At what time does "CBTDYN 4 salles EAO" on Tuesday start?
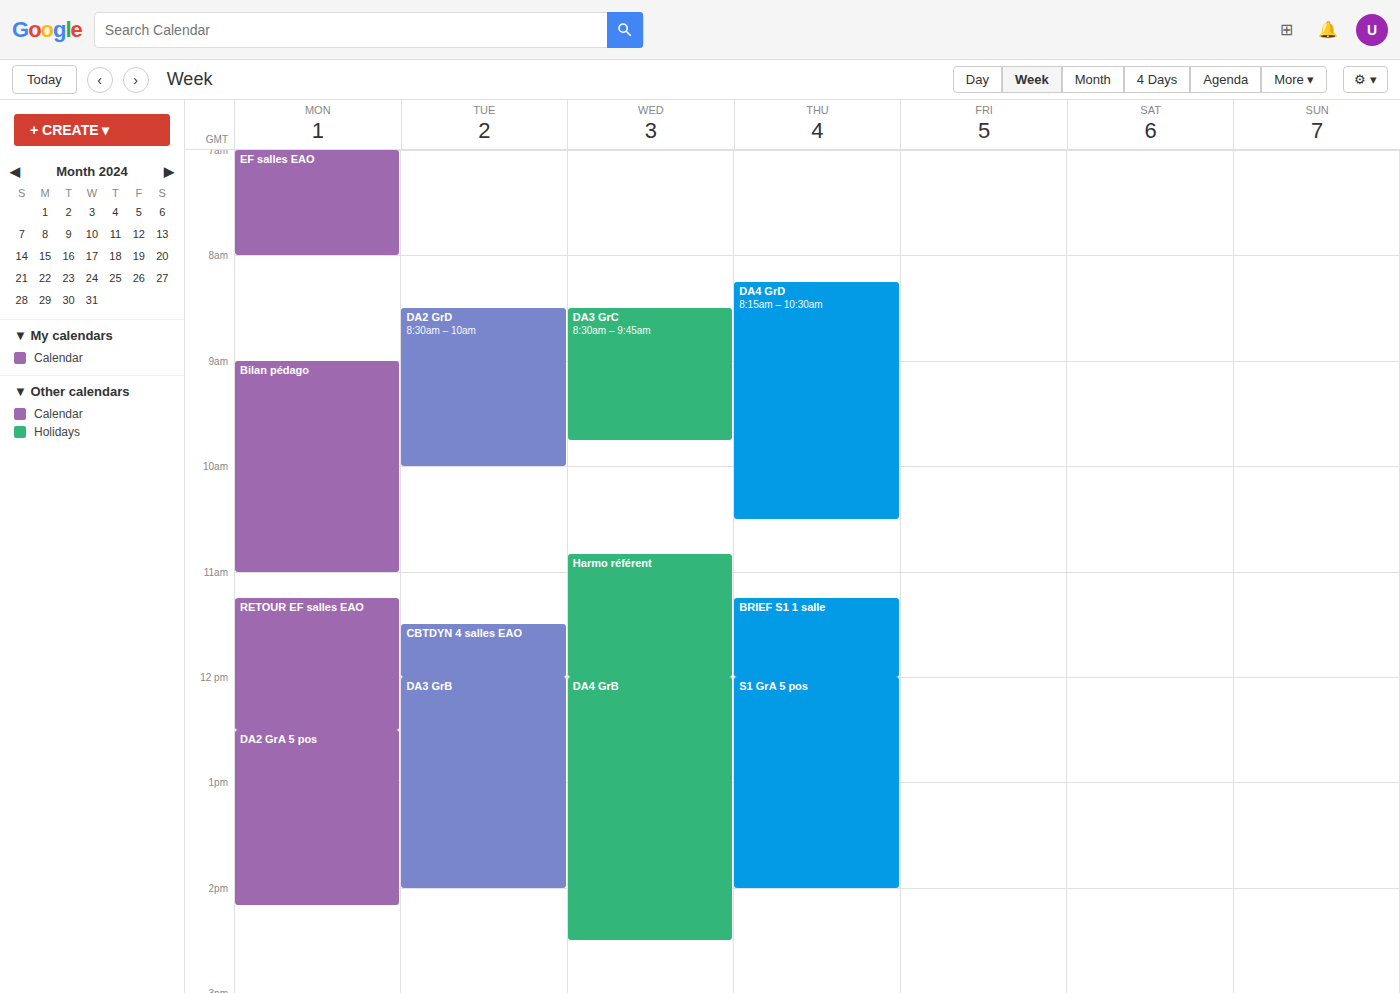
11:30 AM